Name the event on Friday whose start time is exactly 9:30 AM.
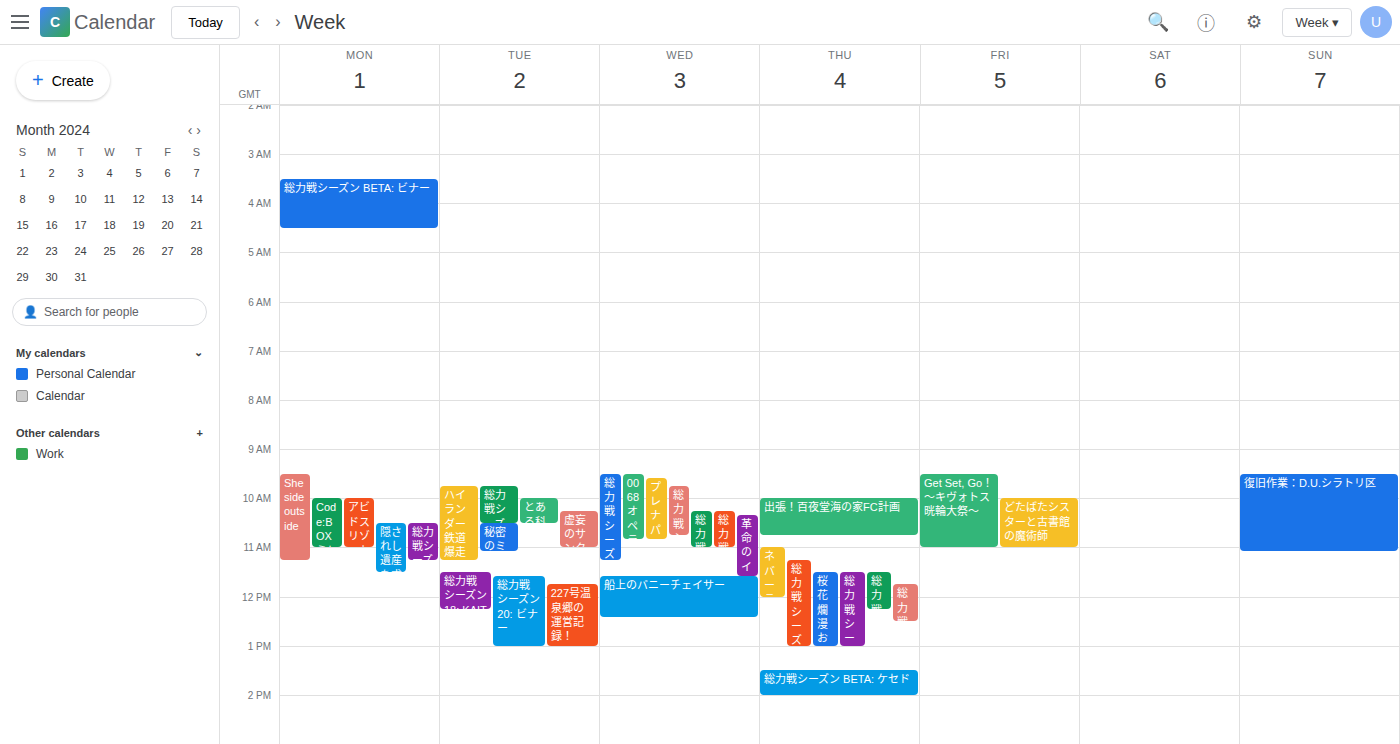
"Get Set, Go！～キヴォトス晄輪大祭～"